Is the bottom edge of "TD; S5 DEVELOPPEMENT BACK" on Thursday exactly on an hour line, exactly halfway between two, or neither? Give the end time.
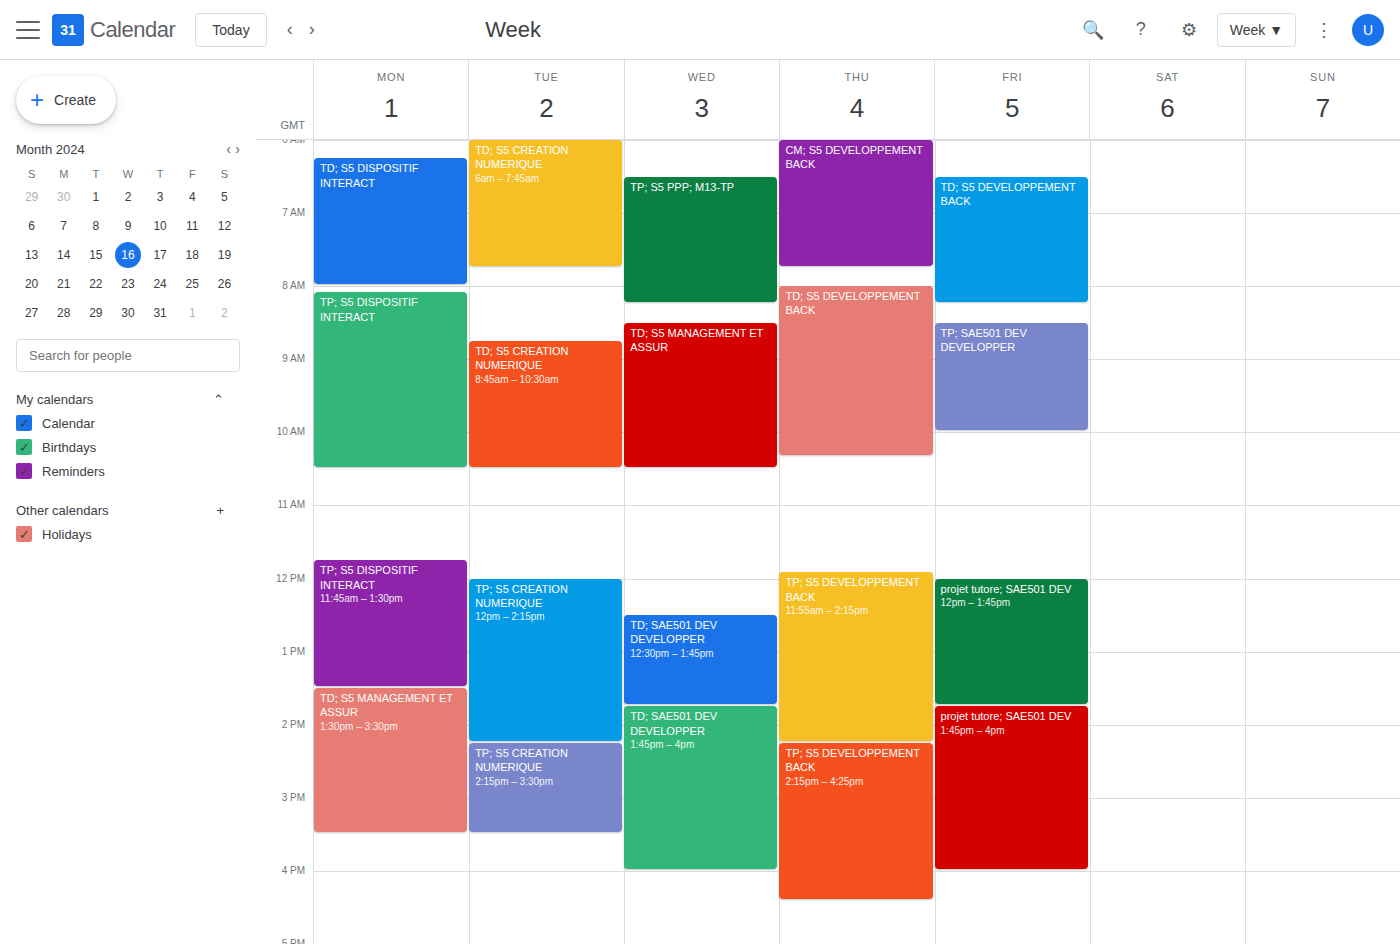
10:20 AM -- neither: 20 minutes below the 10 AM line and 40 minutes above the 11 AM line.